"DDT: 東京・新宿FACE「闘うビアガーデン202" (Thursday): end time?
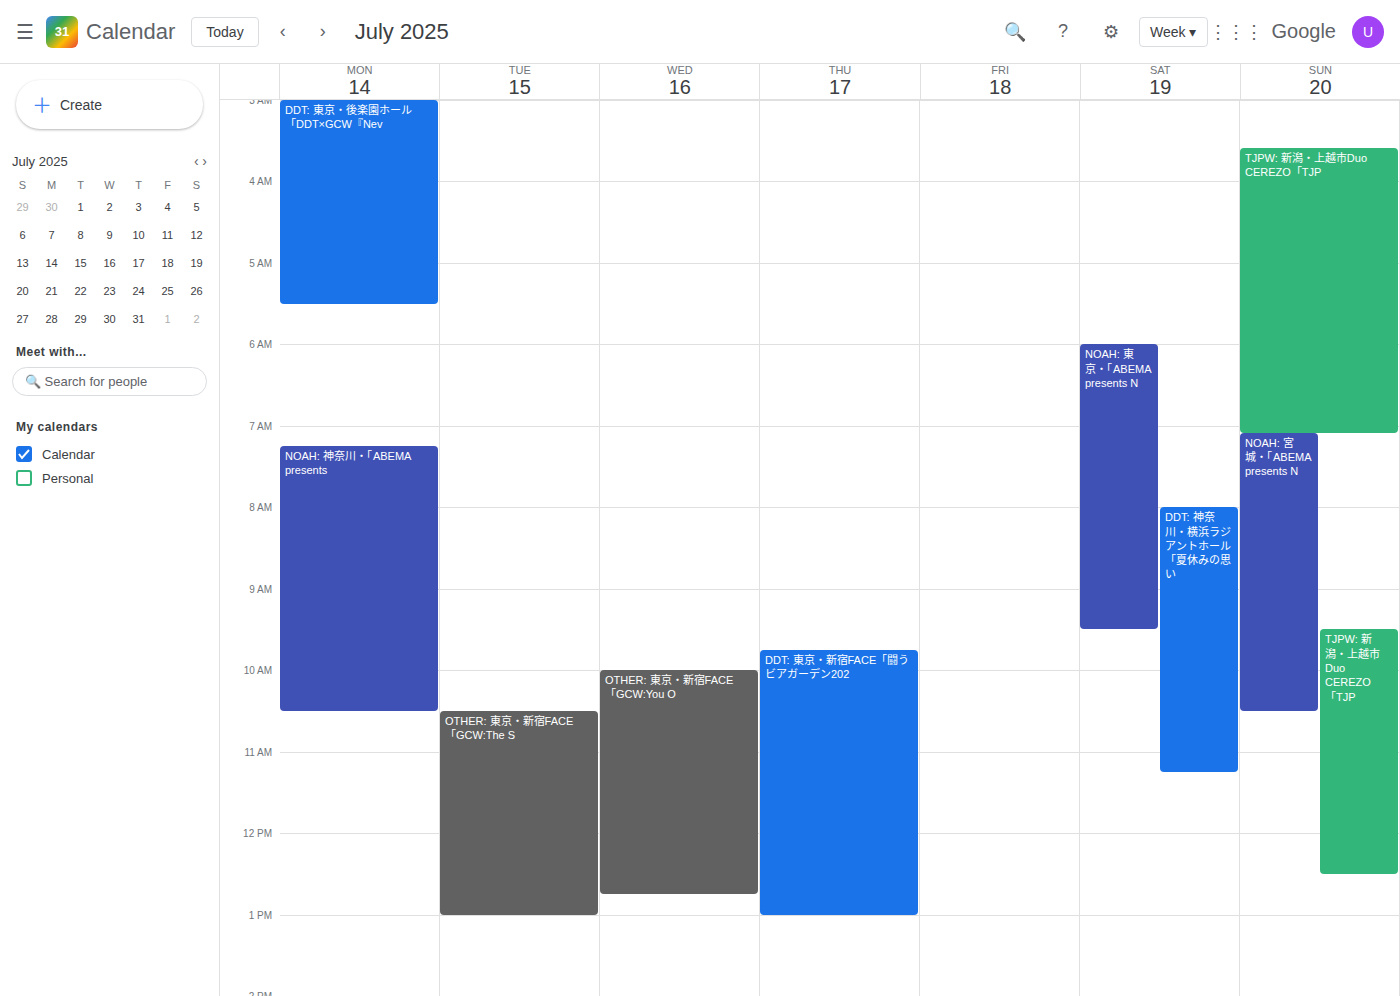
1:00 PM